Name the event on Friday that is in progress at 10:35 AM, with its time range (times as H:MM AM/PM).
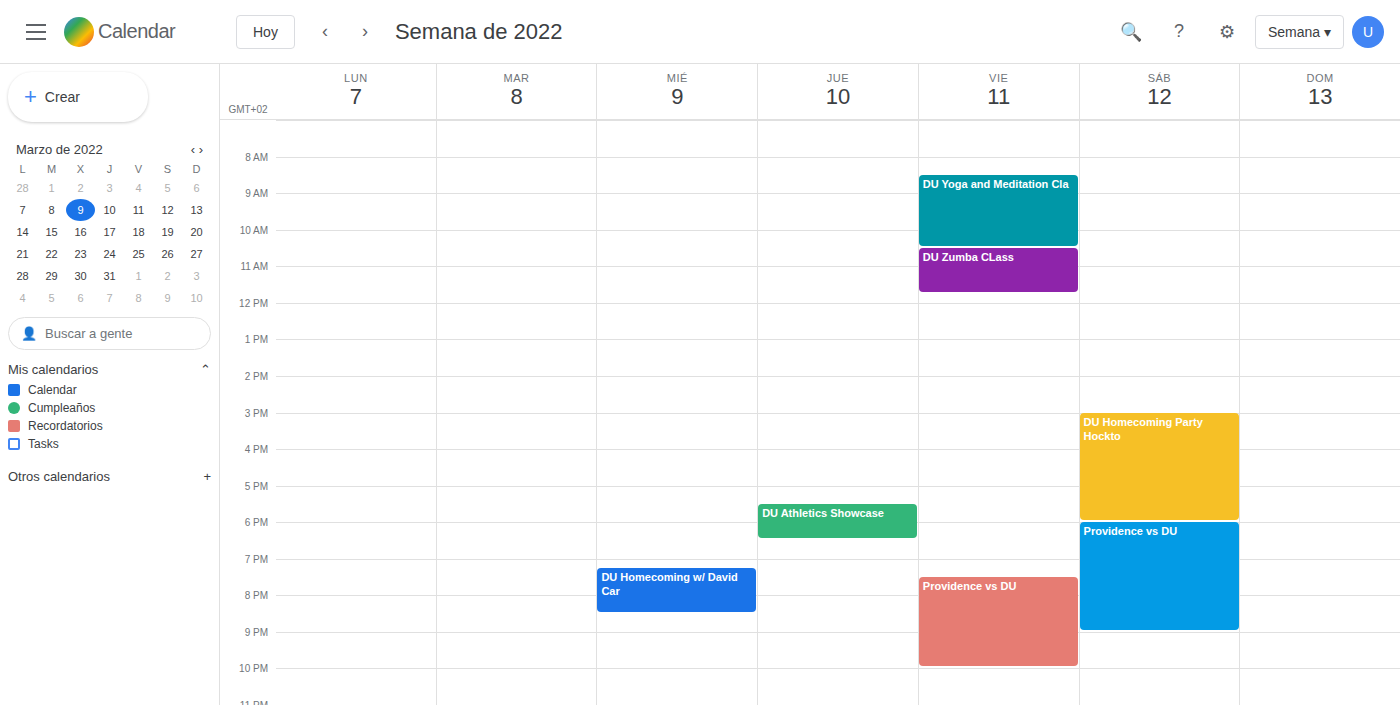
"DU Zumba CLass", 10:30 AM to 11:45 AM